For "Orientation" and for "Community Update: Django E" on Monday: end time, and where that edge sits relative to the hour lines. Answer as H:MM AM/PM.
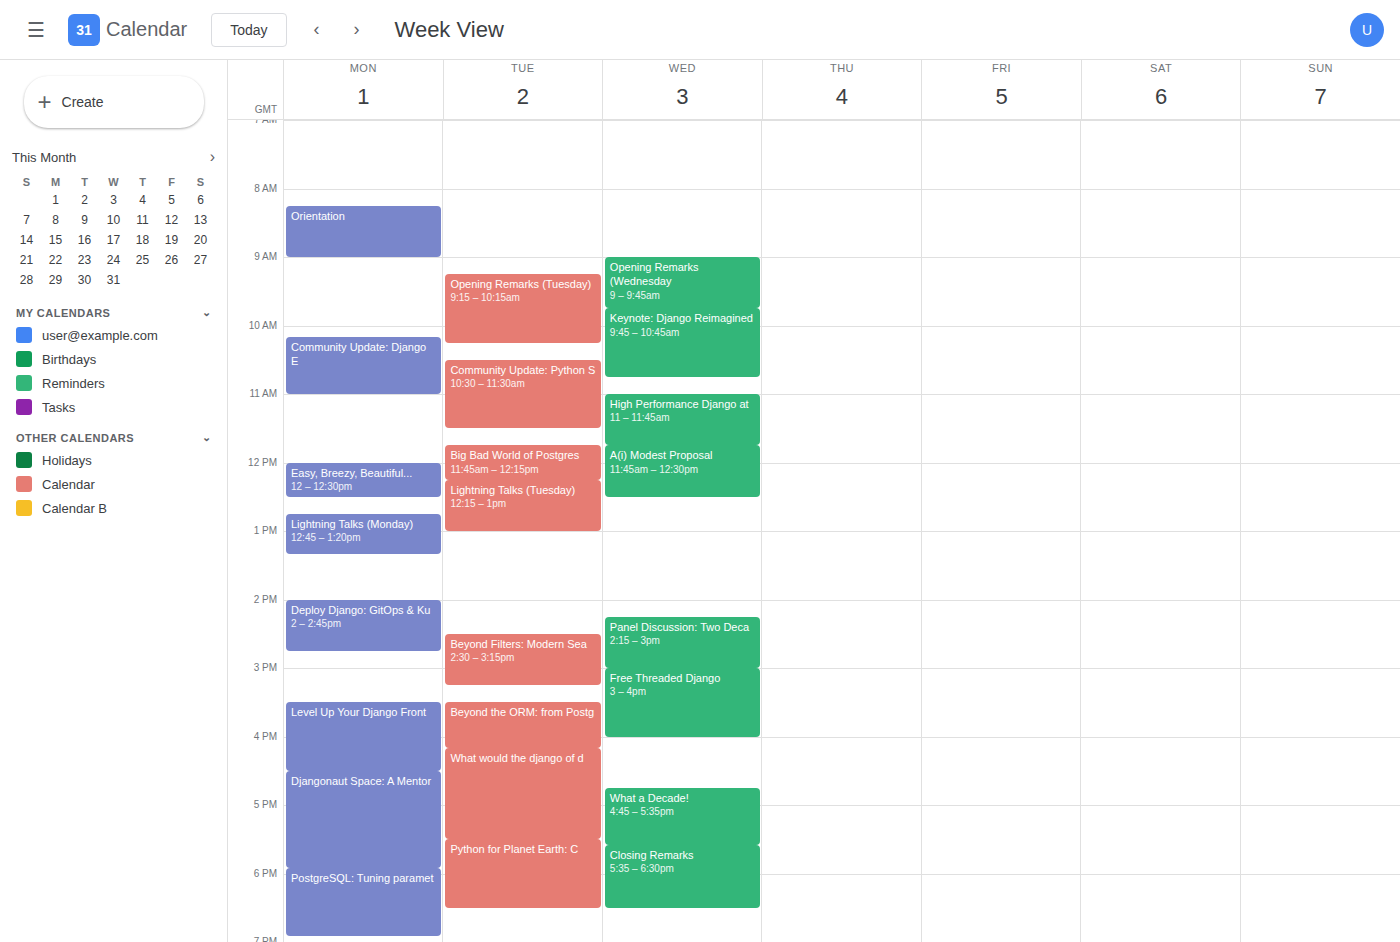
"Orientation": 9:00 AM, exactly on the 9 AM line. "Community Update: Django E": 11:00 AM, exactly on the 11 AM line.